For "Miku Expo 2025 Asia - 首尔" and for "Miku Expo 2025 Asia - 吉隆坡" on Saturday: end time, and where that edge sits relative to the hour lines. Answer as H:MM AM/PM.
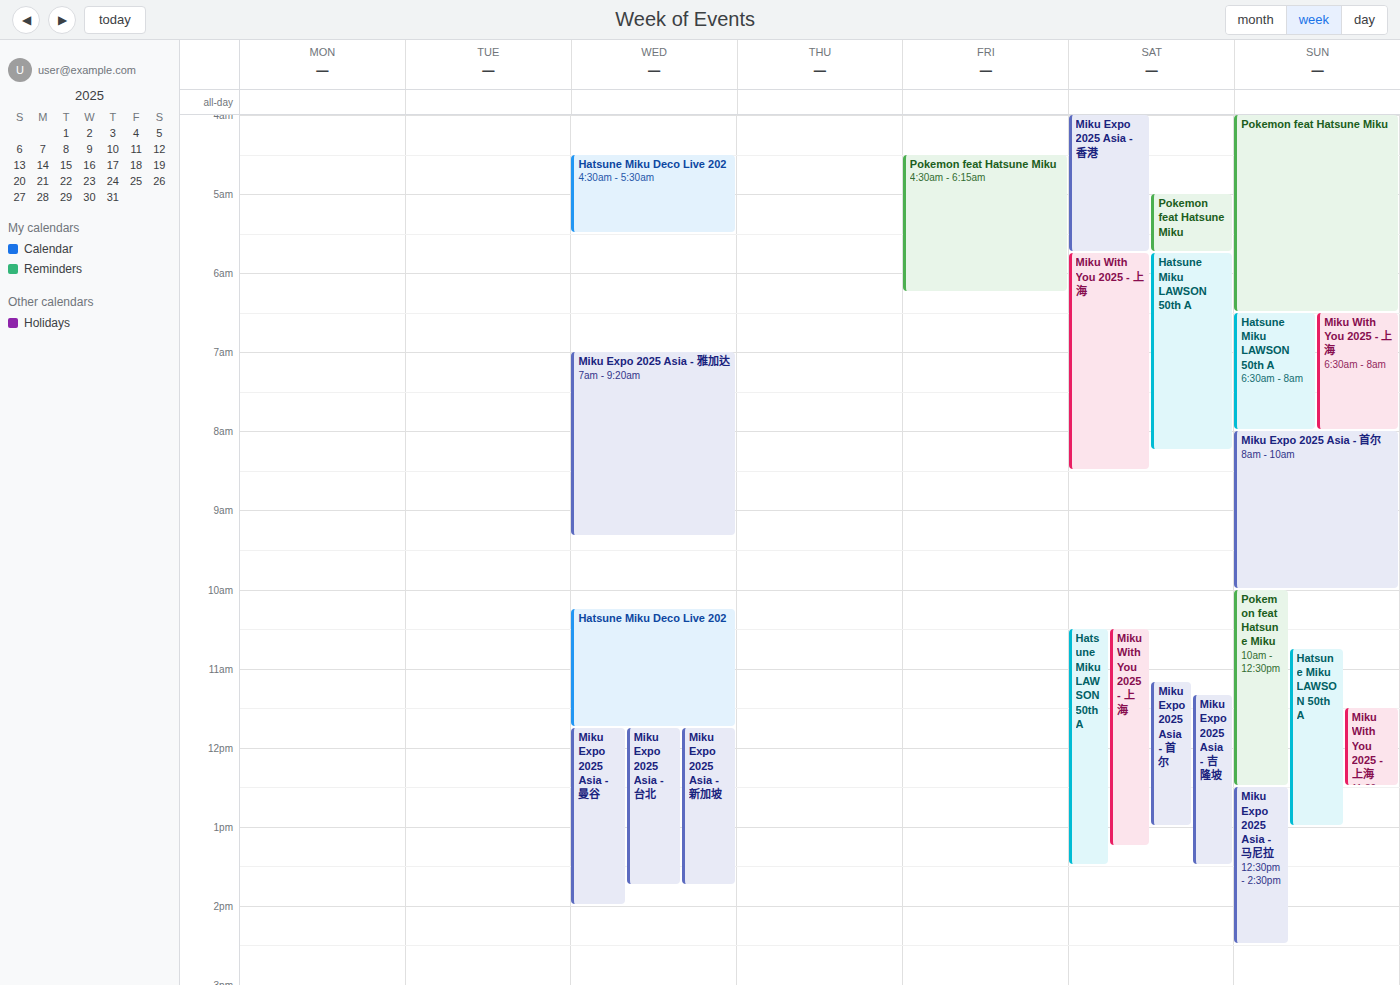
"Miku Expo 2025 Asia - 首尔": 1:00 PM, exactly on the 1 PM line. "Miku Expo 2025 Asia - 吉隆坡": 1:30 PM, halfway between the 1 PM and 2 PM lines.